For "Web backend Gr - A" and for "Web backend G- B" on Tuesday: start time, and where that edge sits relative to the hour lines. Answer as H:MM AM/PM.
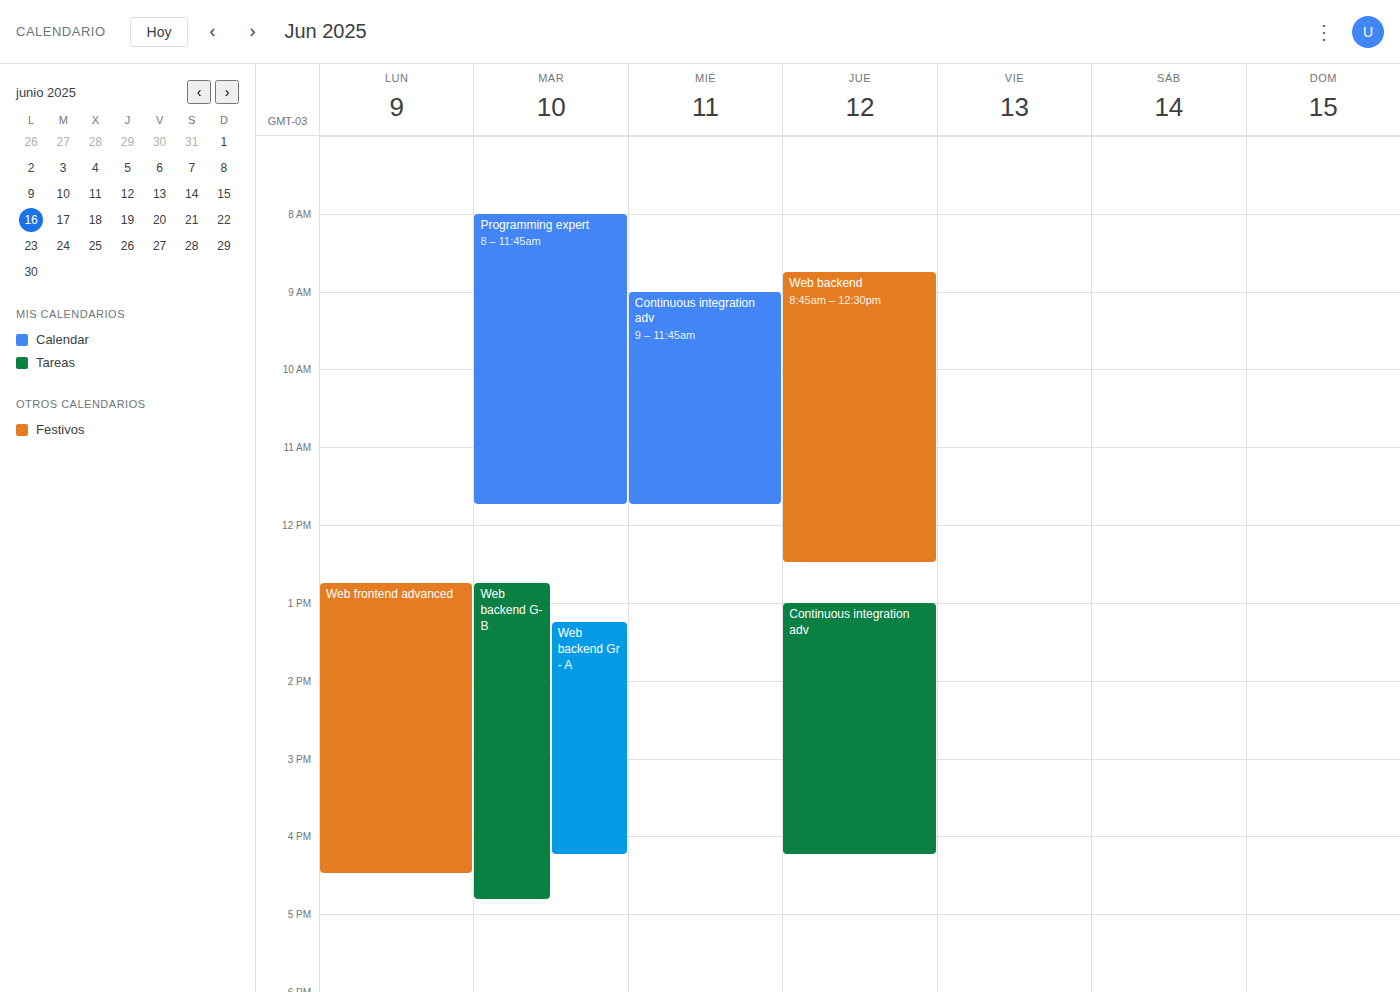
"Web backend Gr - A": 1:15 PM, neither: a quarter of the way from the 1 PM line to the 2 PM line. "Web backend G- B": 12:45 PM, neither: three quarters of the way from the 12 PM line to the 1 PM line.